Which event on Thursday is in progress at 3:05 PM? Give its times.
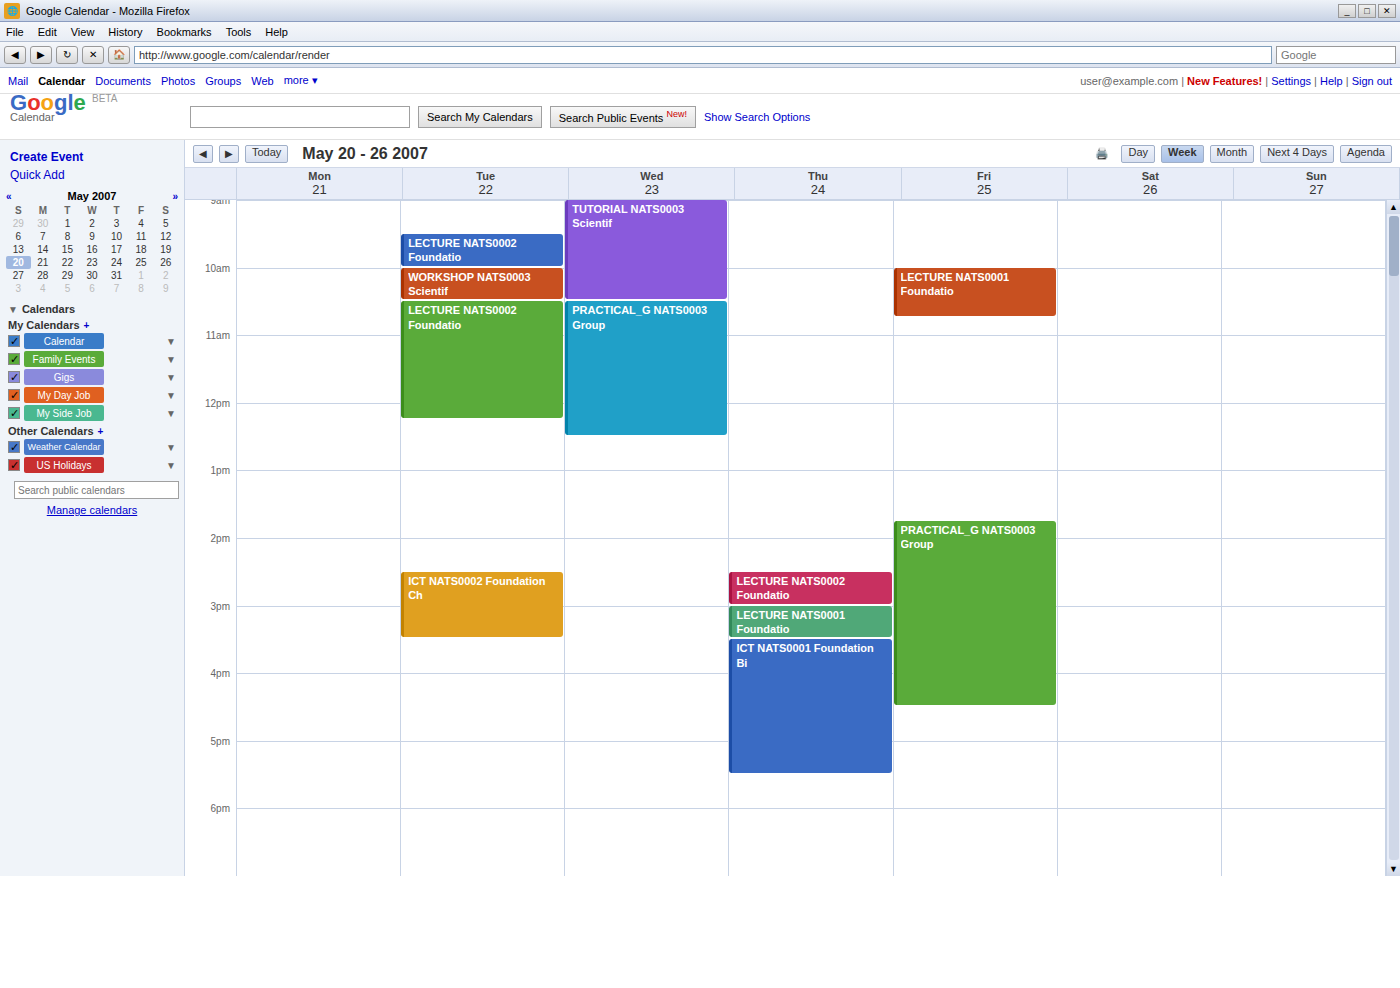
"LECTURE NATS0001 Foundatio", 3:00 PM to 3:30 PM